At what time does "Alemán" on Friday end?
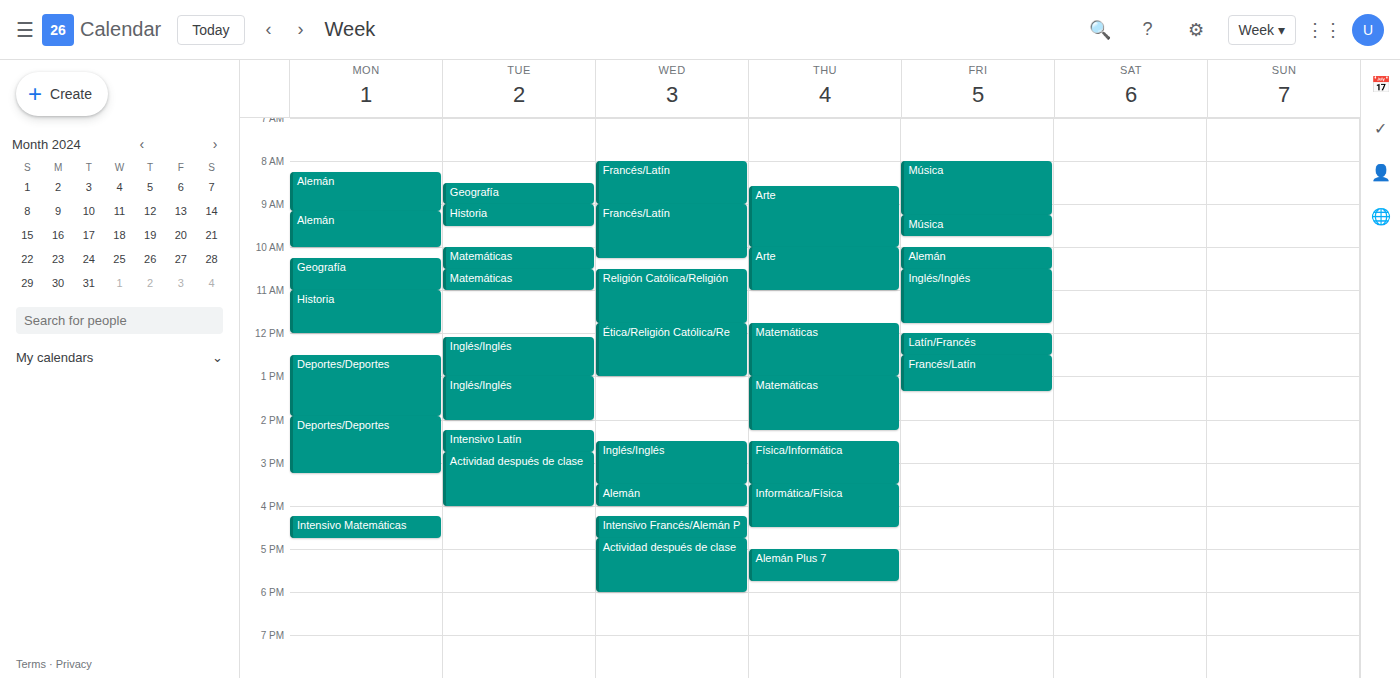
10:30 AM